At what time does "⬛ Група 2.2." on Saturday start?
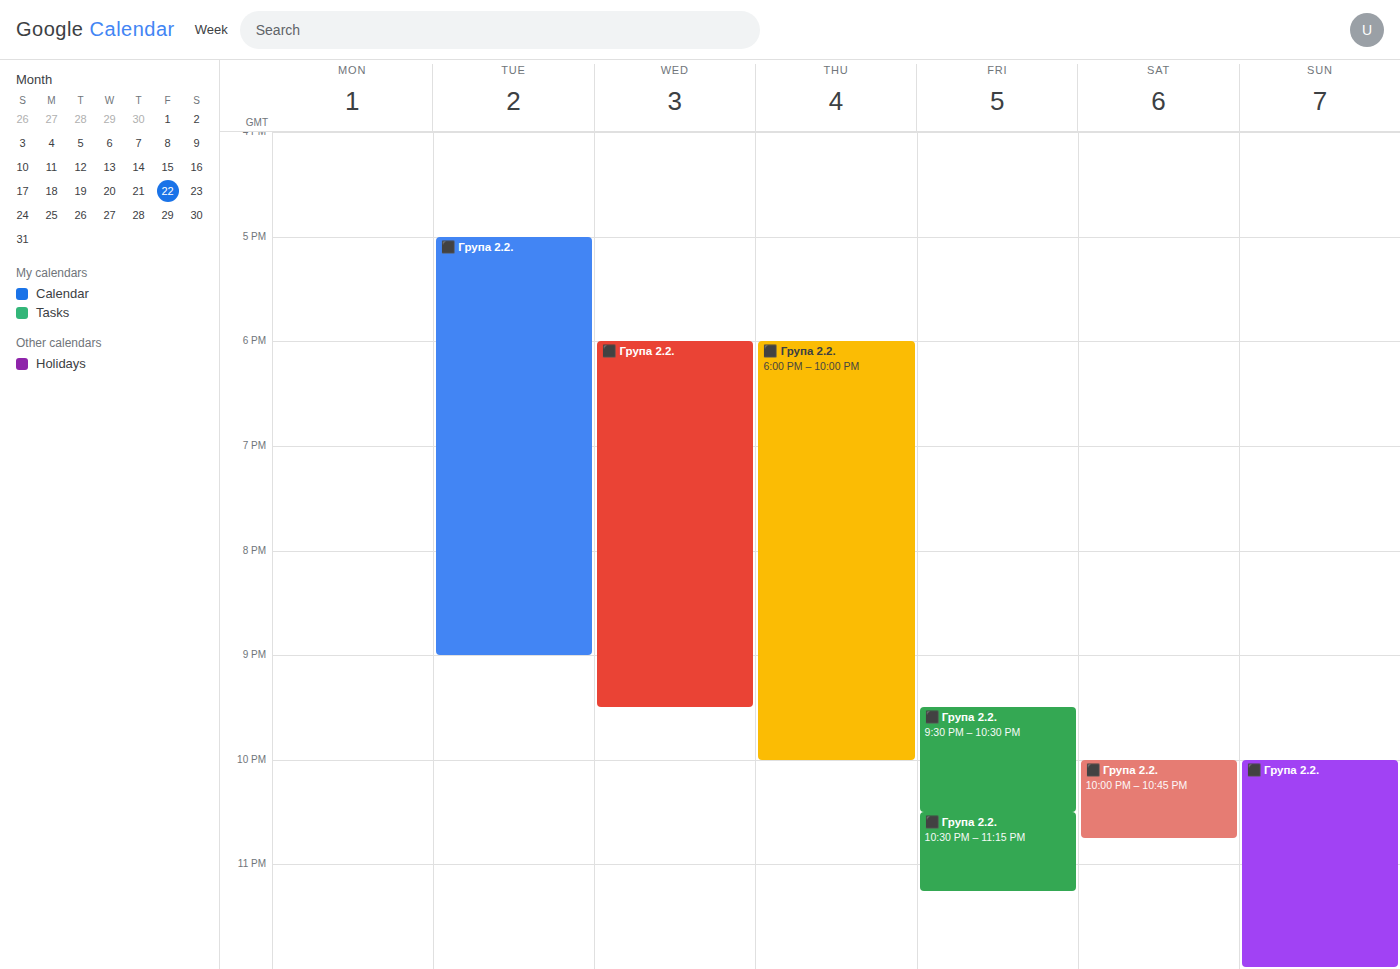
10:00 PM